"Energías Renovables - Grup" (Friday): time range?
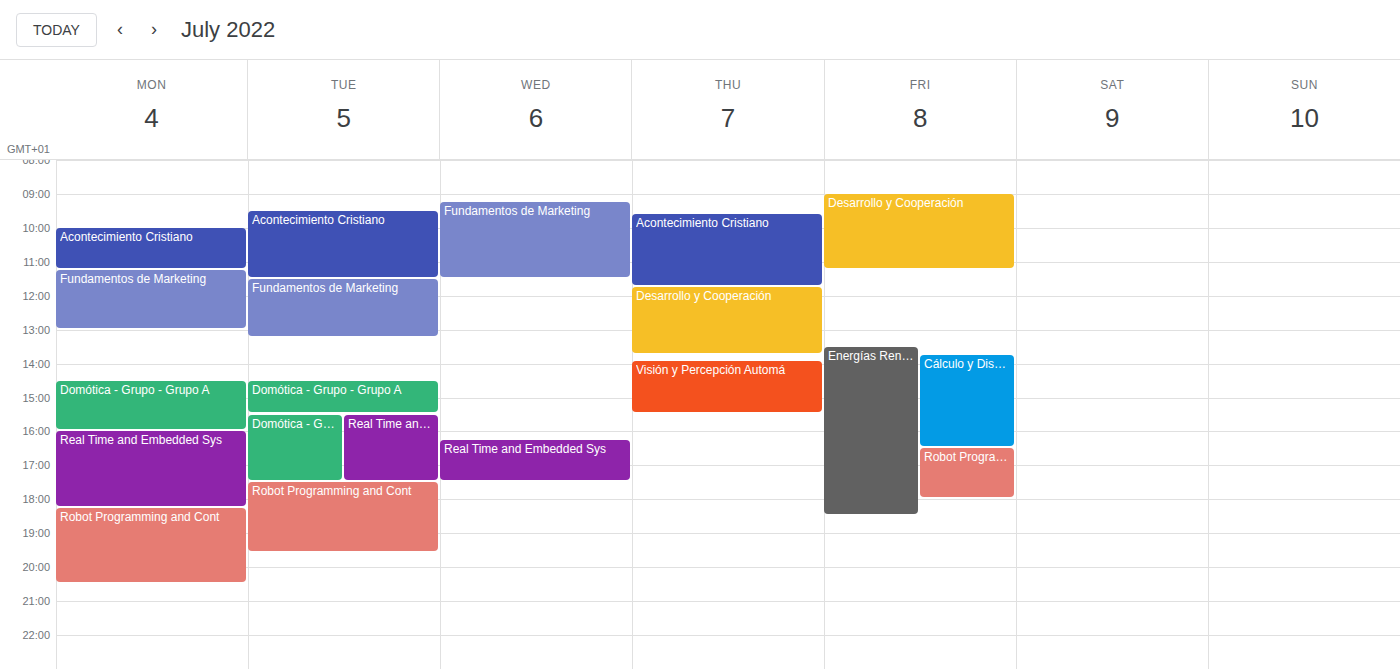
1:30 PM to 6:30 PM